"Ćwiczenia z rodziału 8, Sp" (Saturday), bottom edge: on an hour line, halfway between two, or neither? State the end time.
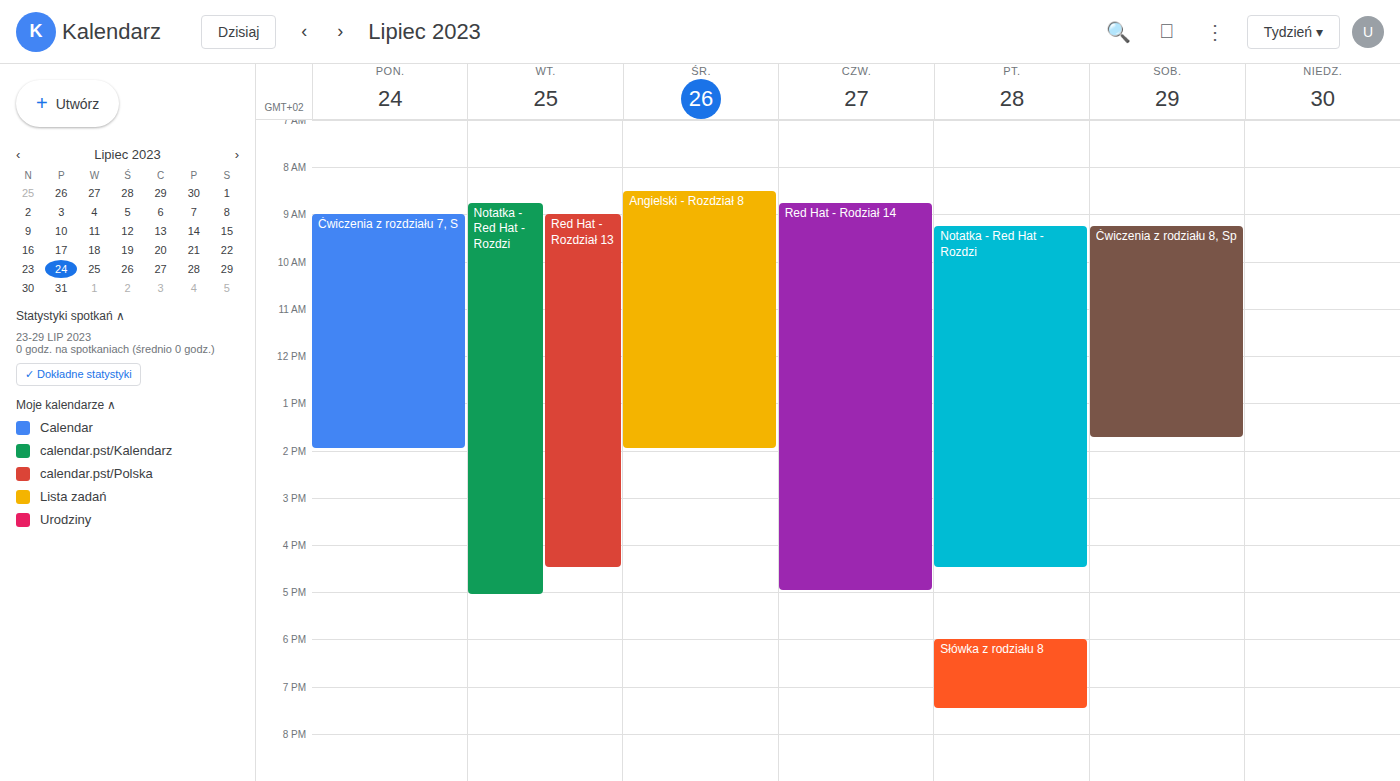
1:45 PM -- neither: three quarters of the way from the 1 PM line to the 2 PM line.